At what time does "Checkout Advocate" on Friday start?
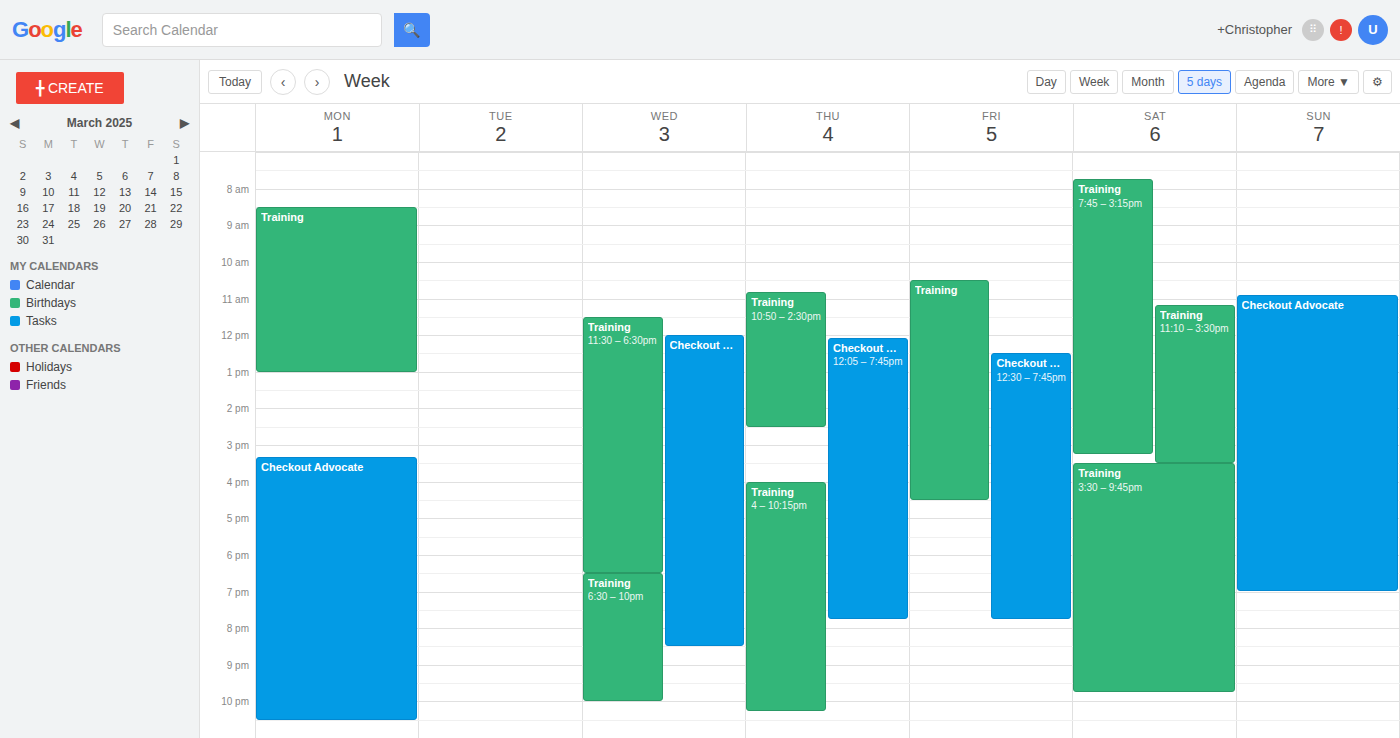
12:30 PM